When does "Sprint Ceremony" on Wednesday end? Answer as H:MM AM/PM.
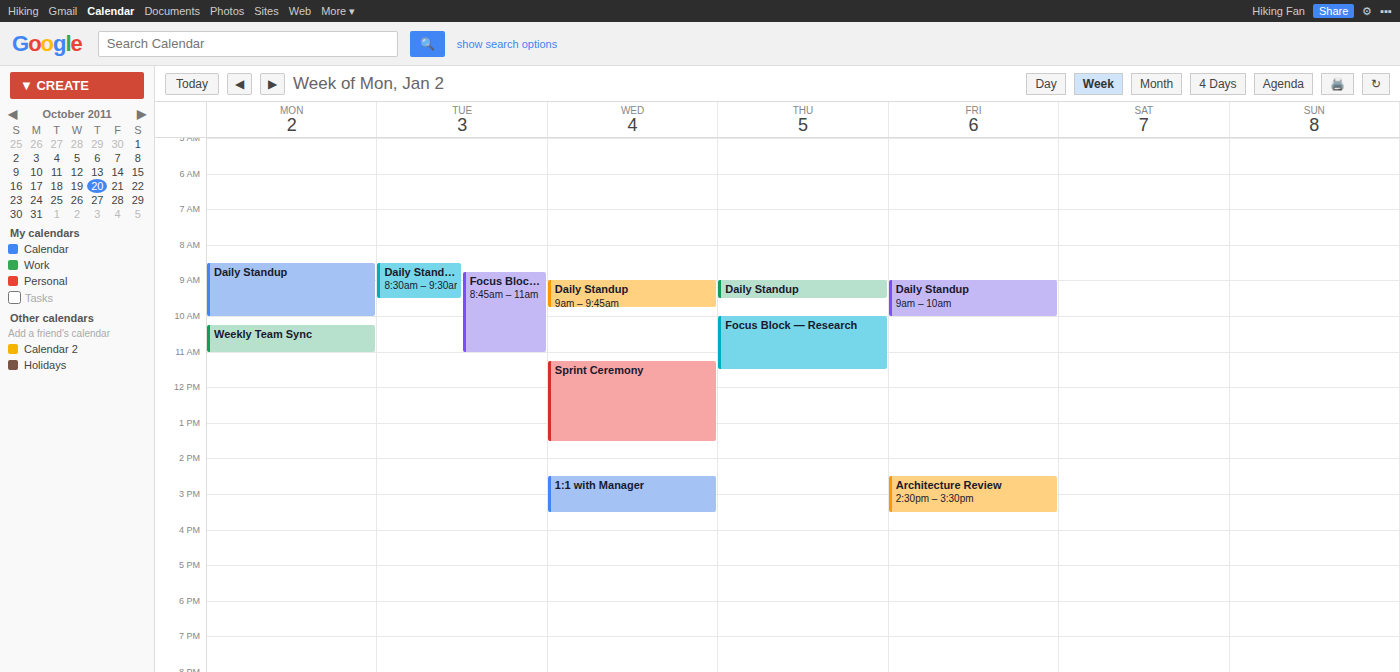
1:30 PM